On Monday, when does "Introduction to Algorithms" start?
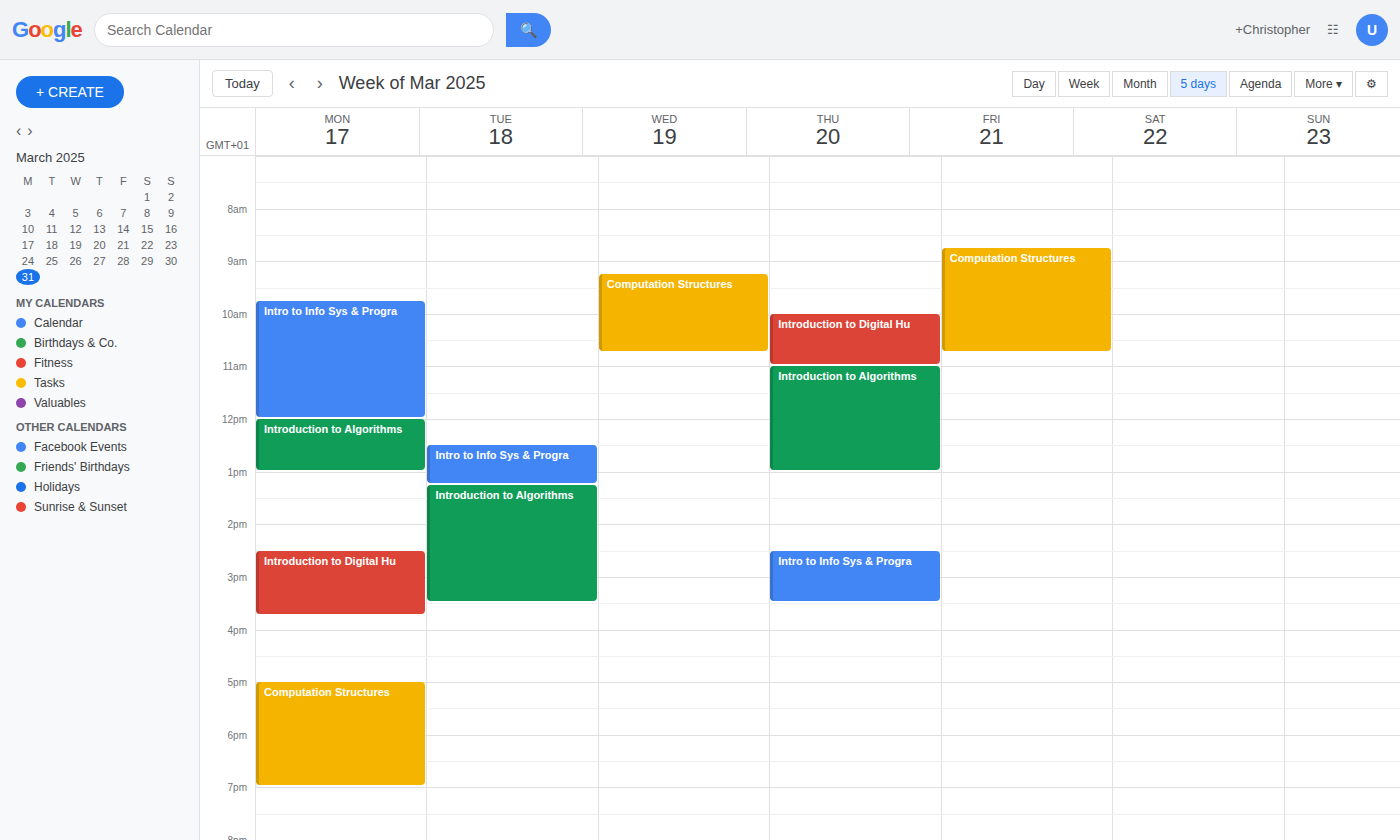
12:00 PM